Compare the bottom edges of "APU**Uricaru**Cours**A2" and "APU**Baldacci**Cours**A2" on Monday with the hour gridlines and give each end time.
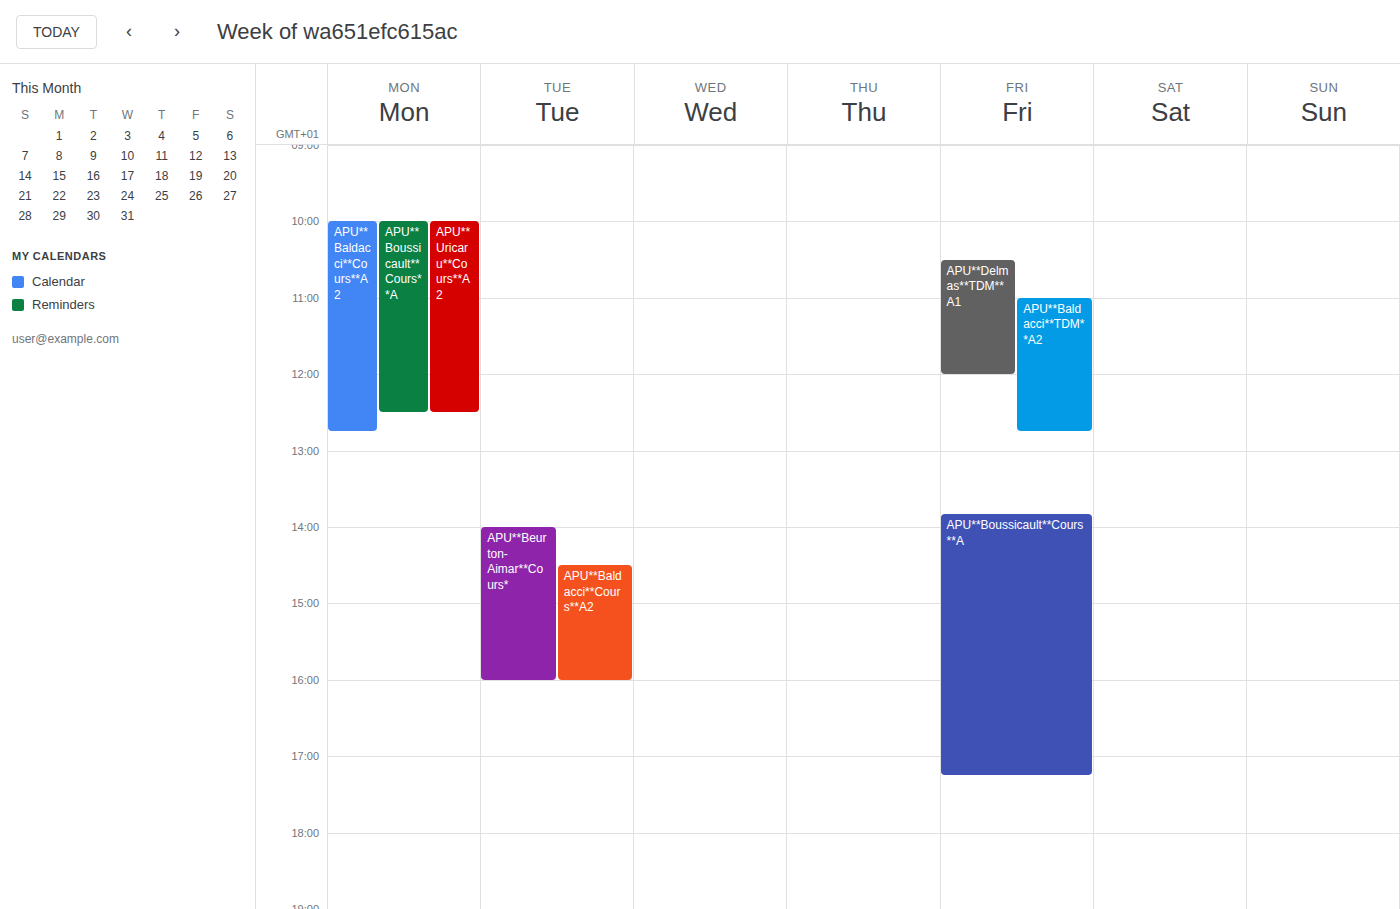
"APU**Uricaru**Cours**A2": 12:30 PM, halfway between the 12 PM and 1 PM lines. "APU**Baldacci**Cours**A2": 12:45 PM, neither: three quarters of the way from the 12 PM line to the 1 PM line.